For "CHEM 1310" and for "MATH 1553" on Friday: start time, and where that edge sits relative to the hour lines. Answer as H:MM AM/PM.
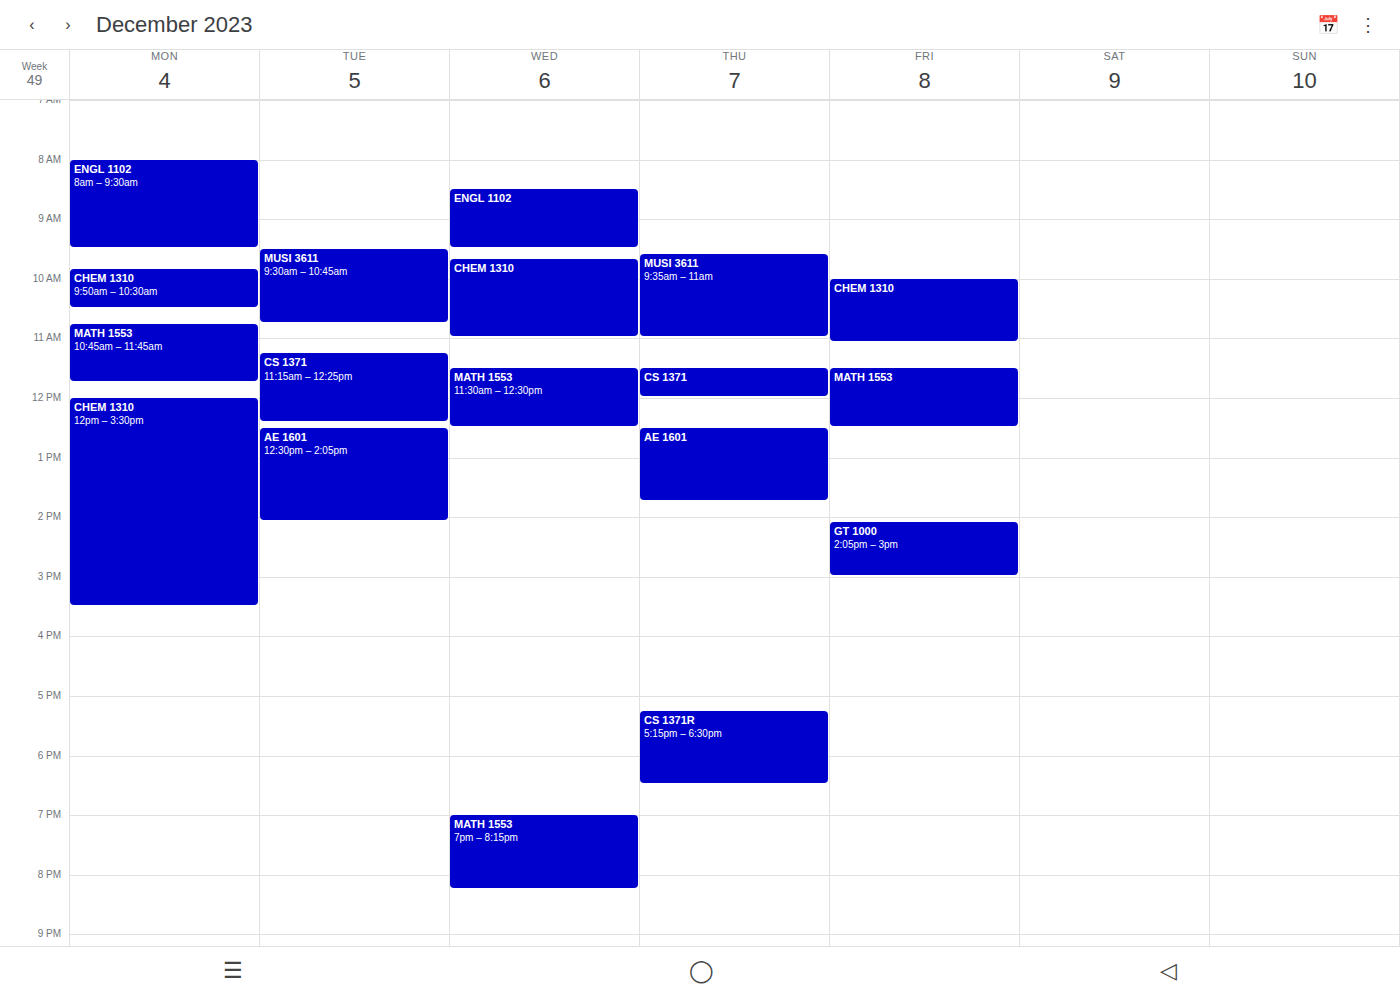
"CHEM 1310": 10:00 AM, exactly on the 10 AM line. "MATH 1553": 11:30 AM, halfway between the 11 AM and 12 PM lines.